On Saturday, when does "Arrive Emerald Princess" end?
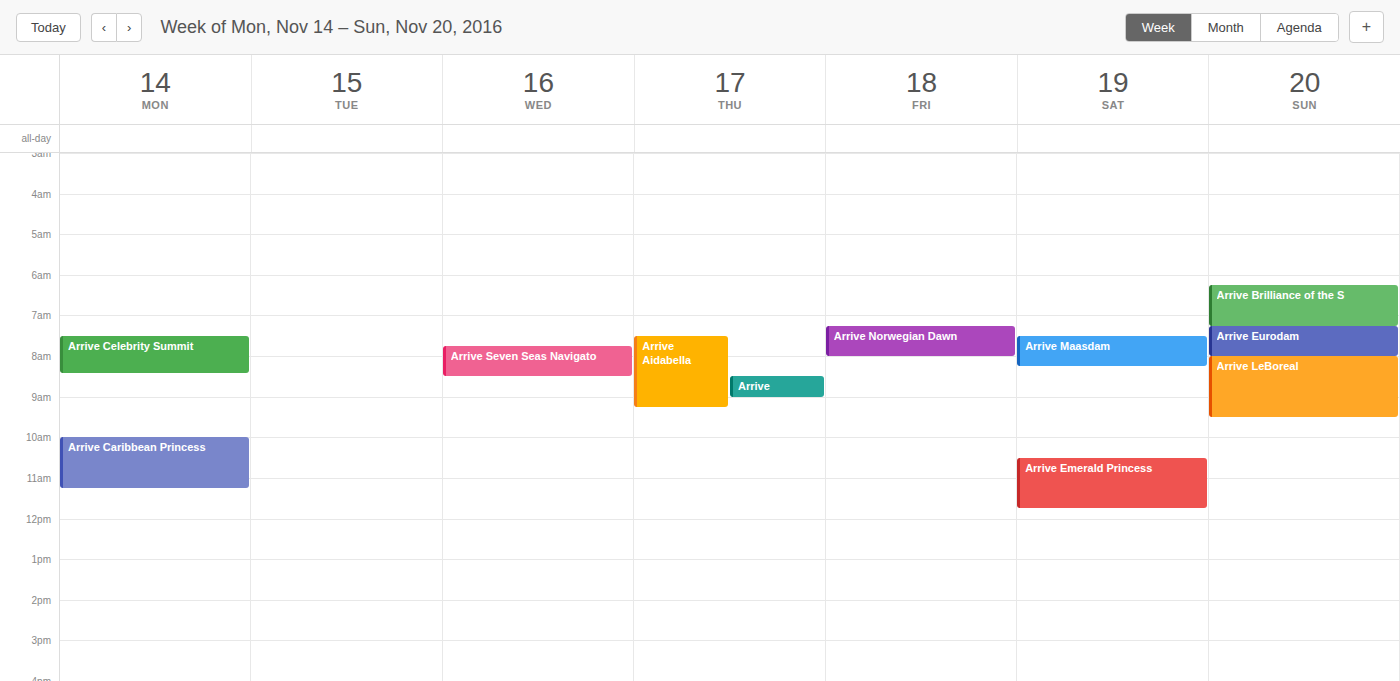
11:45 AM